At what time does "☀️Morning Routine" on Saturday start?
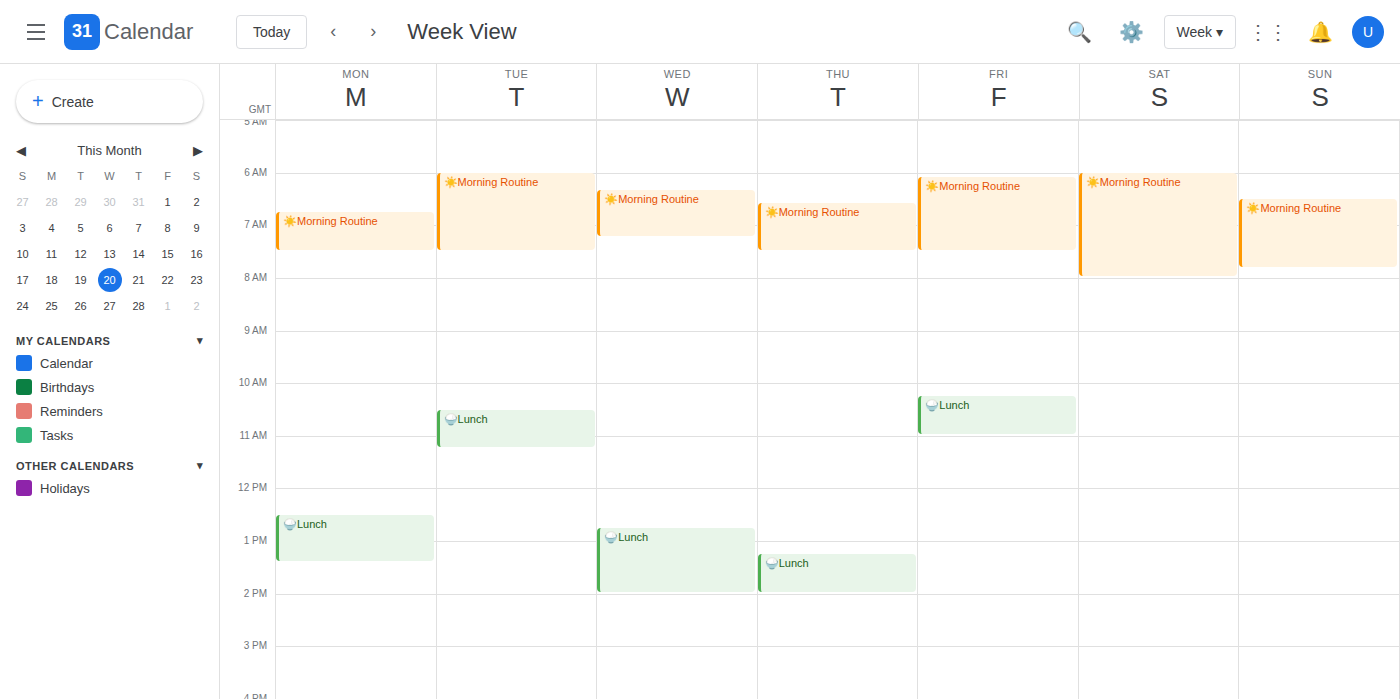
6:00 AM